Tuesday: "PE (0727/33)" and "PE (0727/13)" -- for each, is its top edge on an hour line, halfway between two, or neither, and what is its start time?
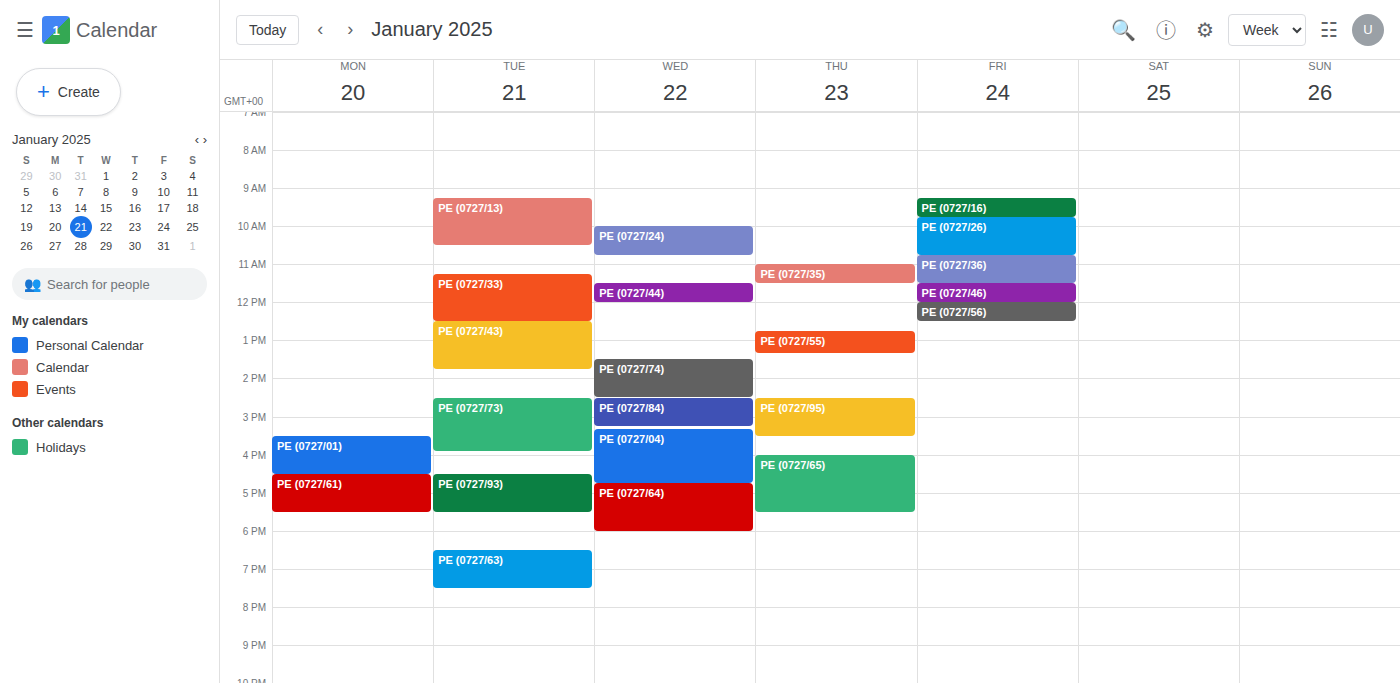
"PE (0727/33)": 11:15 AM, neither: a quarter of the way from the 11 AM line to the 12 PM line. "PE (0727/13)": 9:15 AM, neither: a quarter of the way from the 9 AM line to the 10 AM line.